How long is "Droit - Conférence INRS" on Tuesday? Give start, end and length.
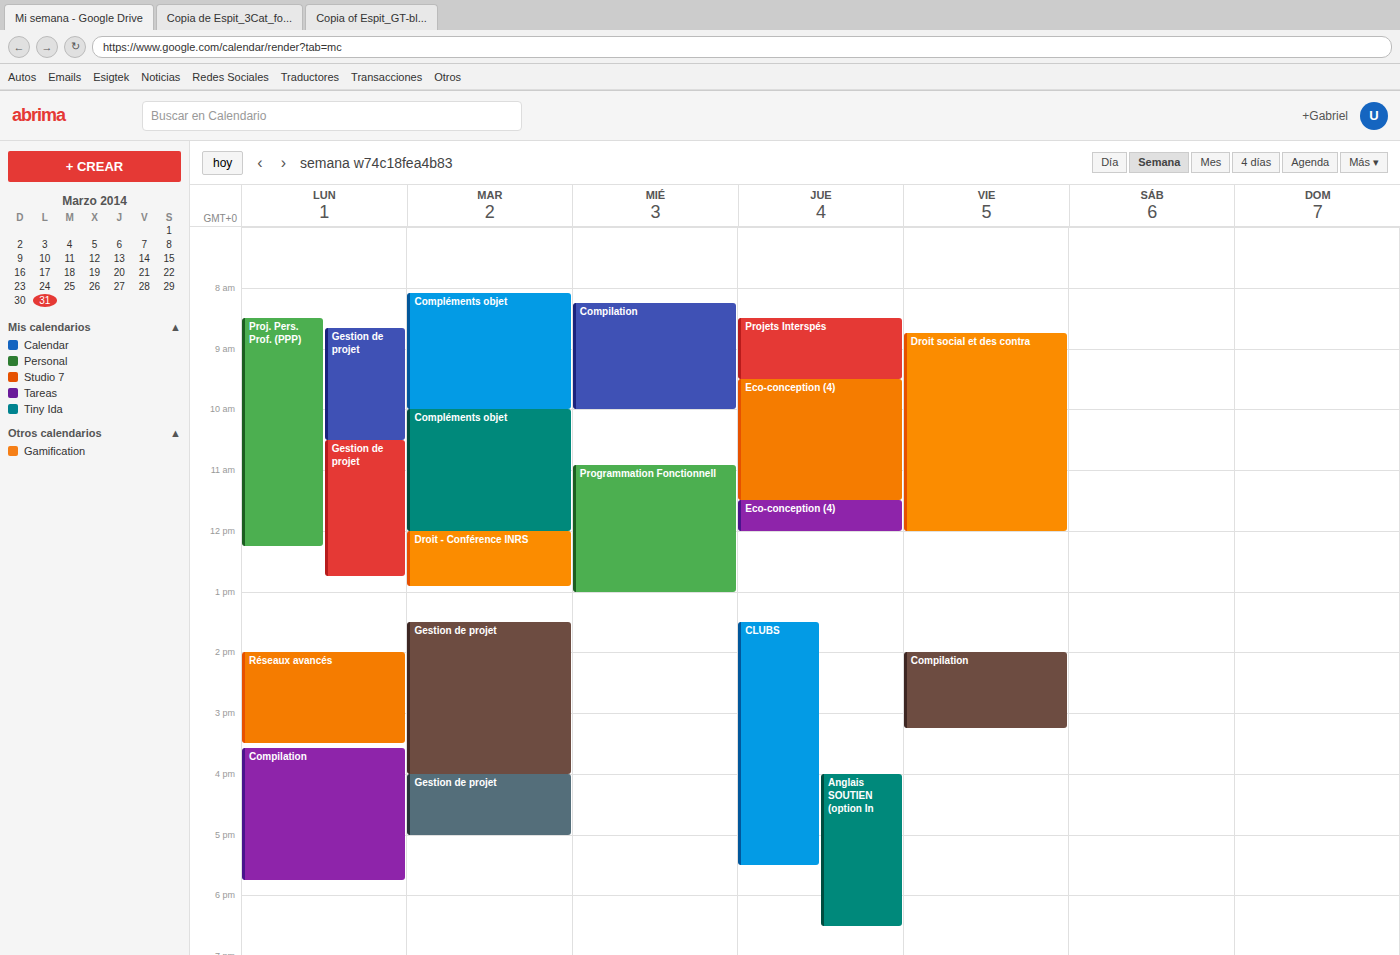
12:00 PM to 12:55 PM, 55 minutes